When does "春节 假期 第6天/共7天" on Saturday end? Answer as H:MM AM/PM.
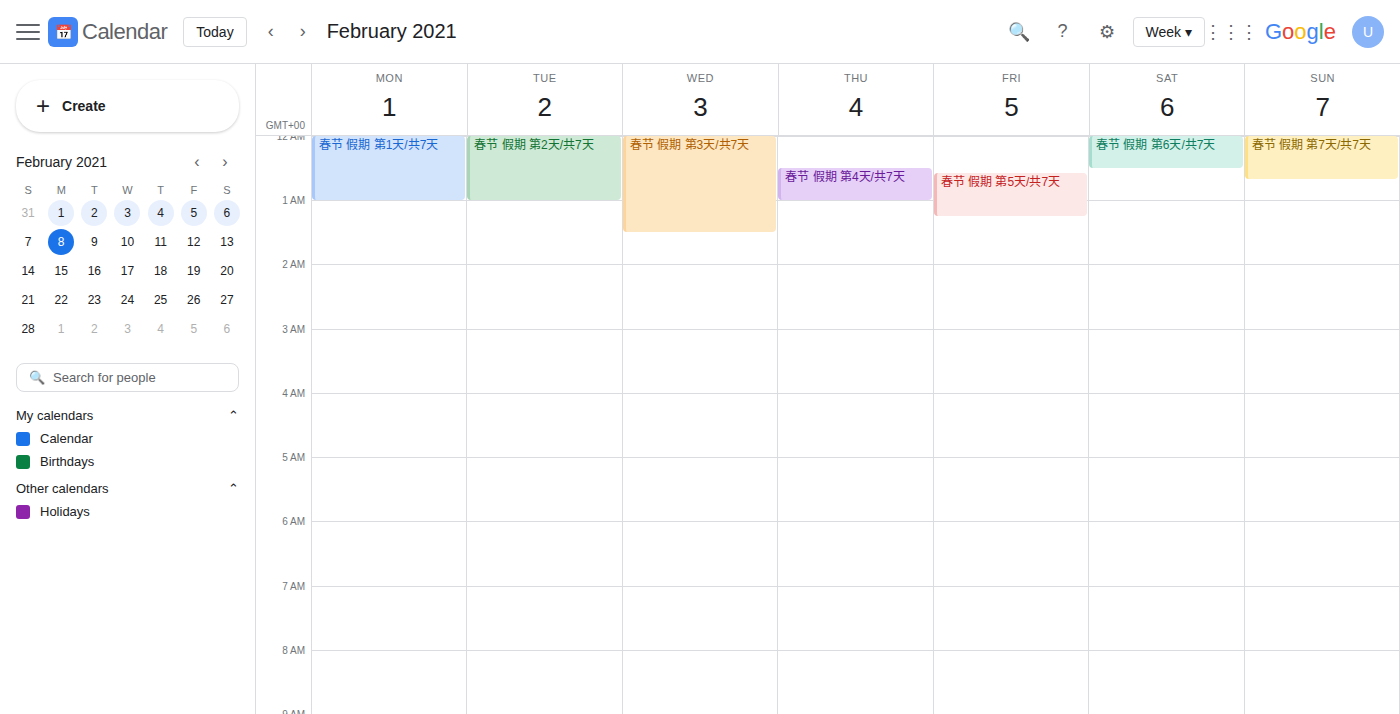
12:30 AM